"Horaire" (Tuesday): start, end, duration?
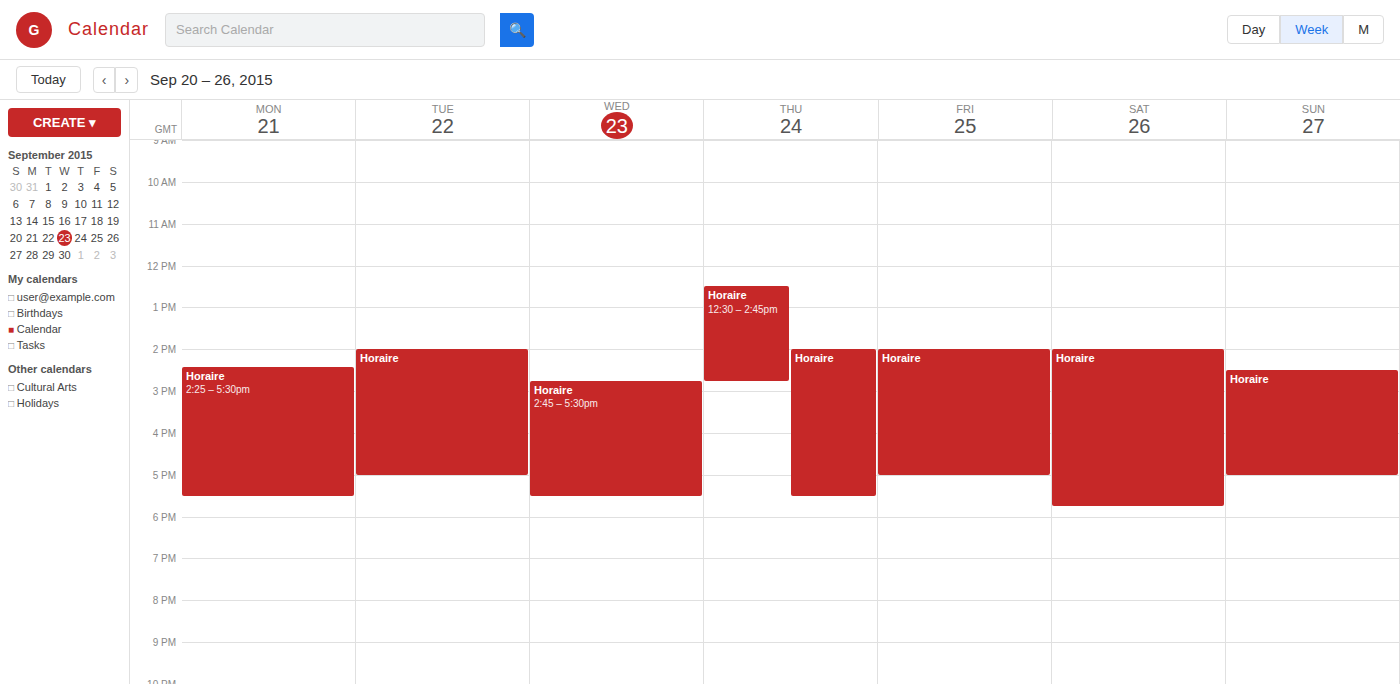
2:00 PM to 5:00 PM, 3 hours